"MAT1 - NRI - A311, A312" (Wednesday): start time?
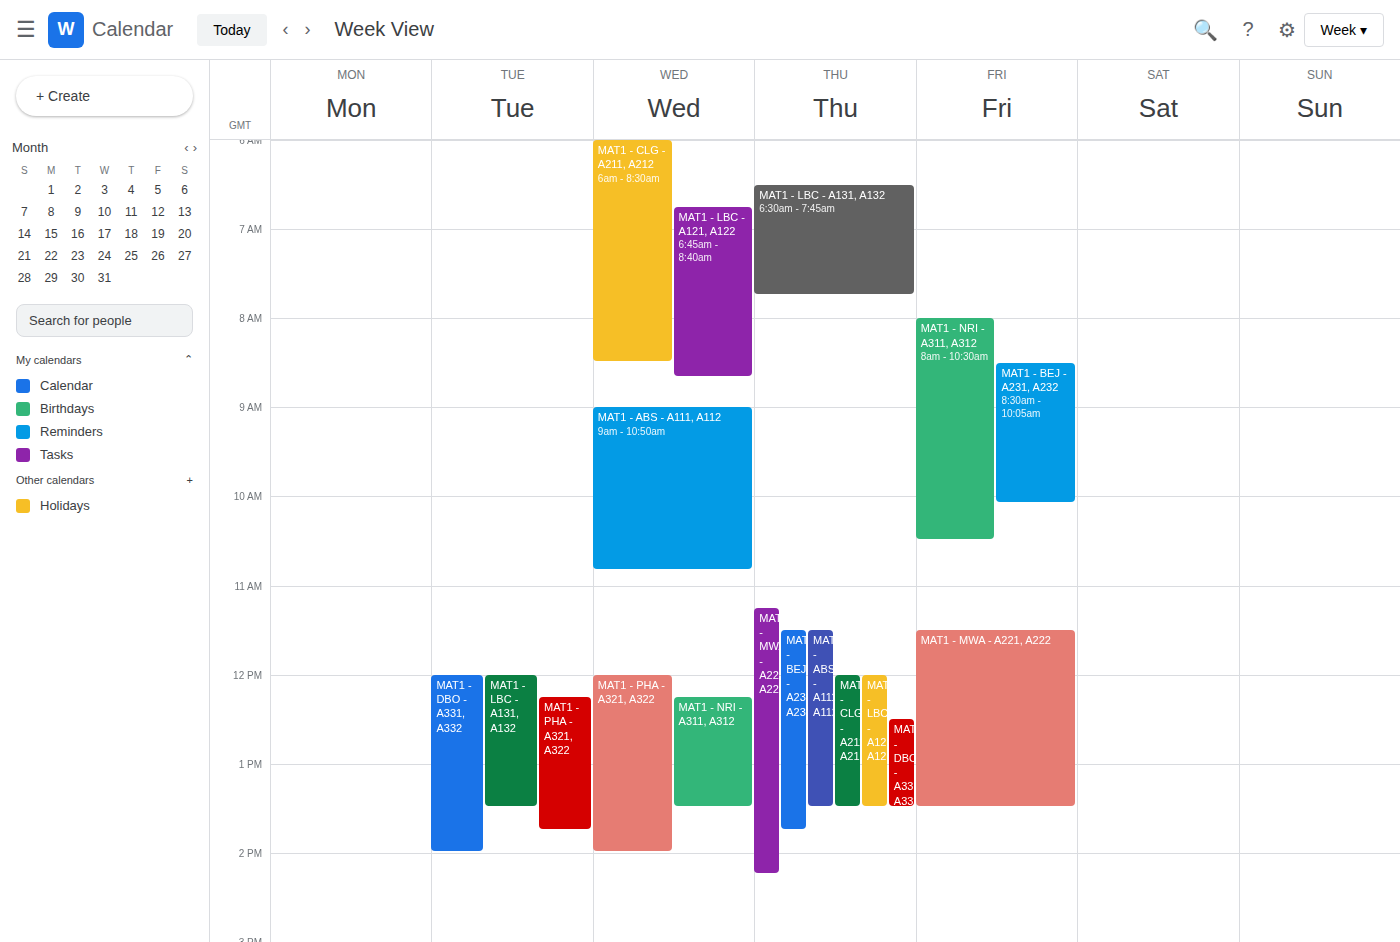
12:15 PM